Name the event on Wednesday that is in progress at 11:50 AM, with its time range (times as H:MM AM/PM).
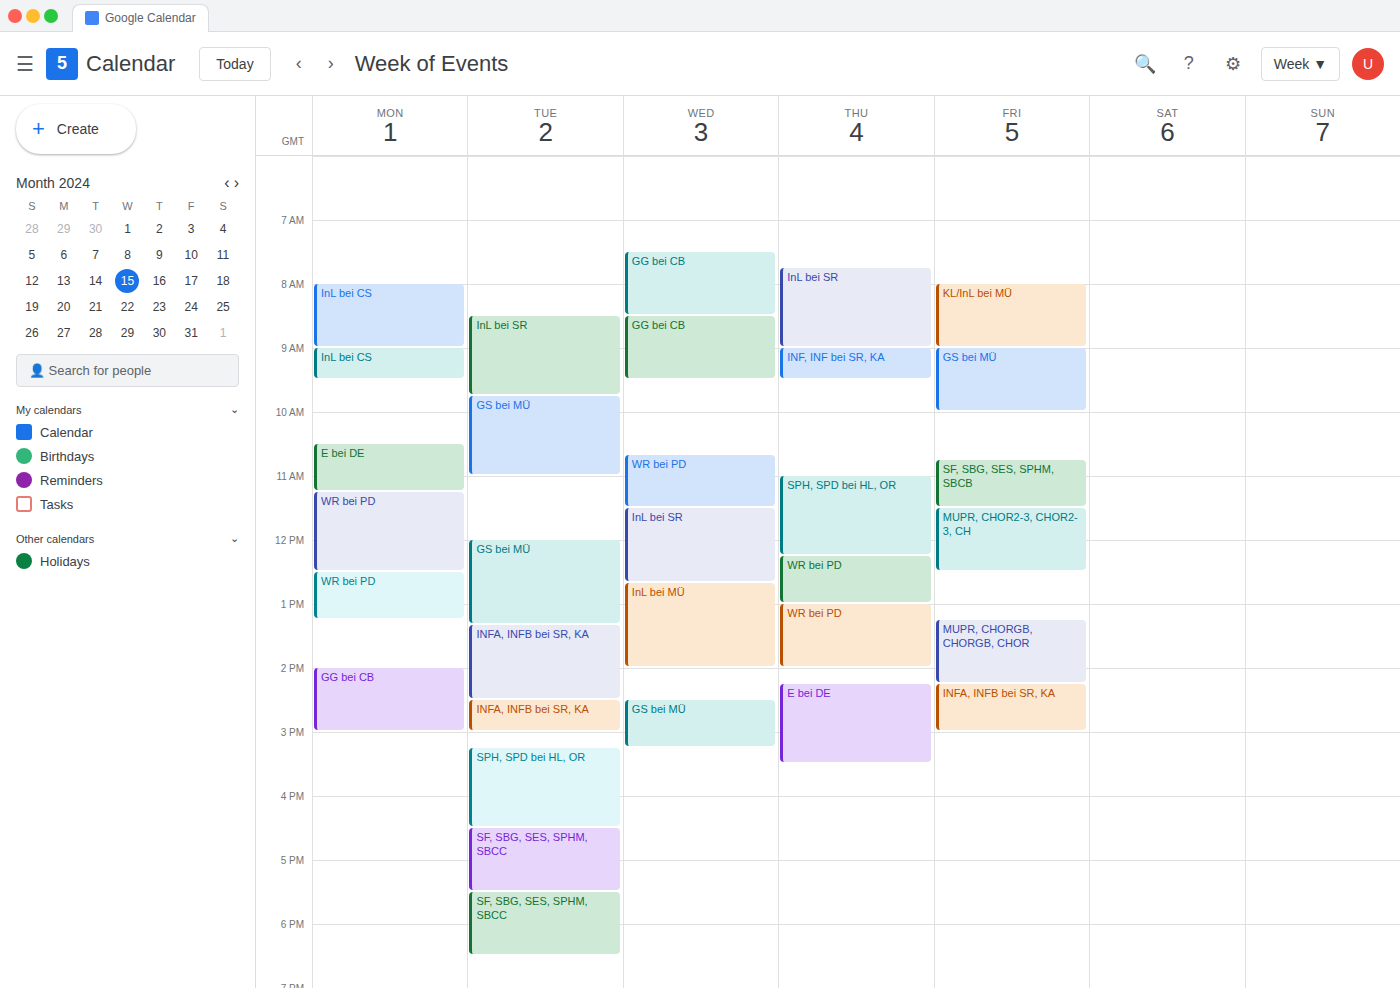
"InL bei SR", 11:30 AM to 12:40 PM